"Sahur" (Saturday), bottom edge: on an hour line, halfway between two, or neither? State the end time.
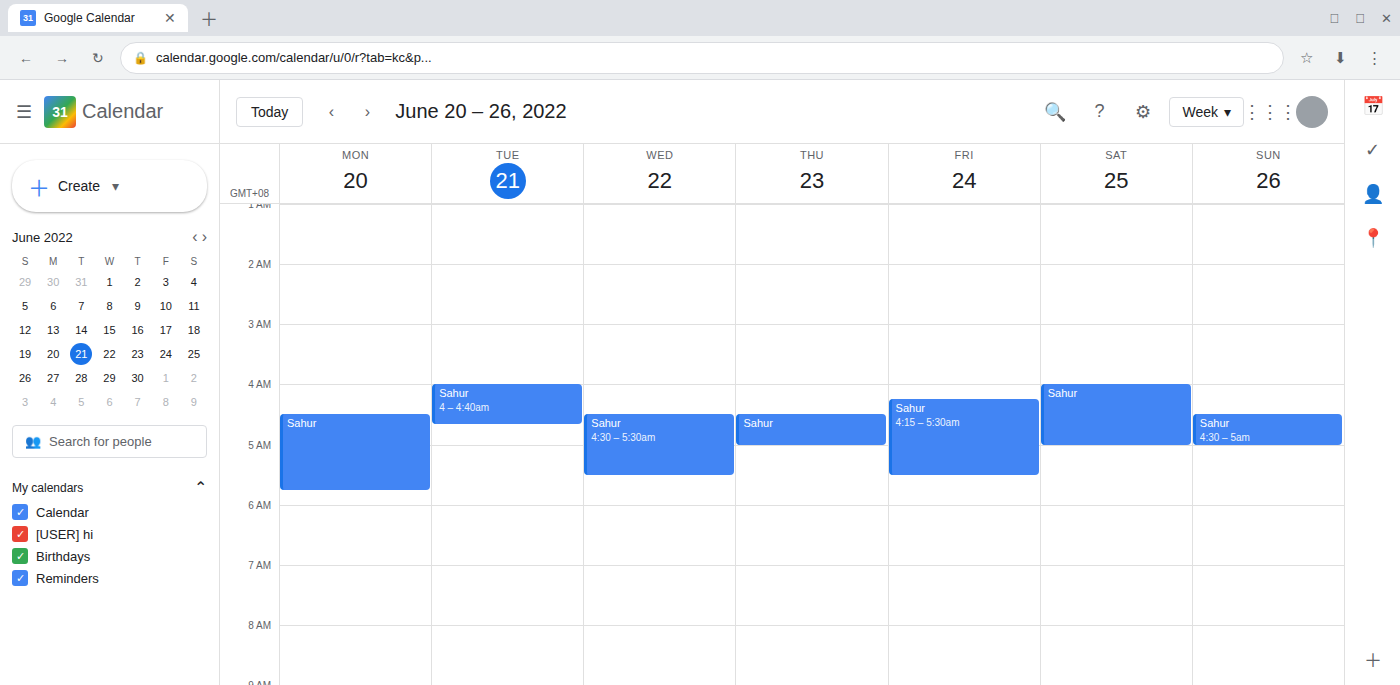
05:00 -- exactly on the 05:00 line.